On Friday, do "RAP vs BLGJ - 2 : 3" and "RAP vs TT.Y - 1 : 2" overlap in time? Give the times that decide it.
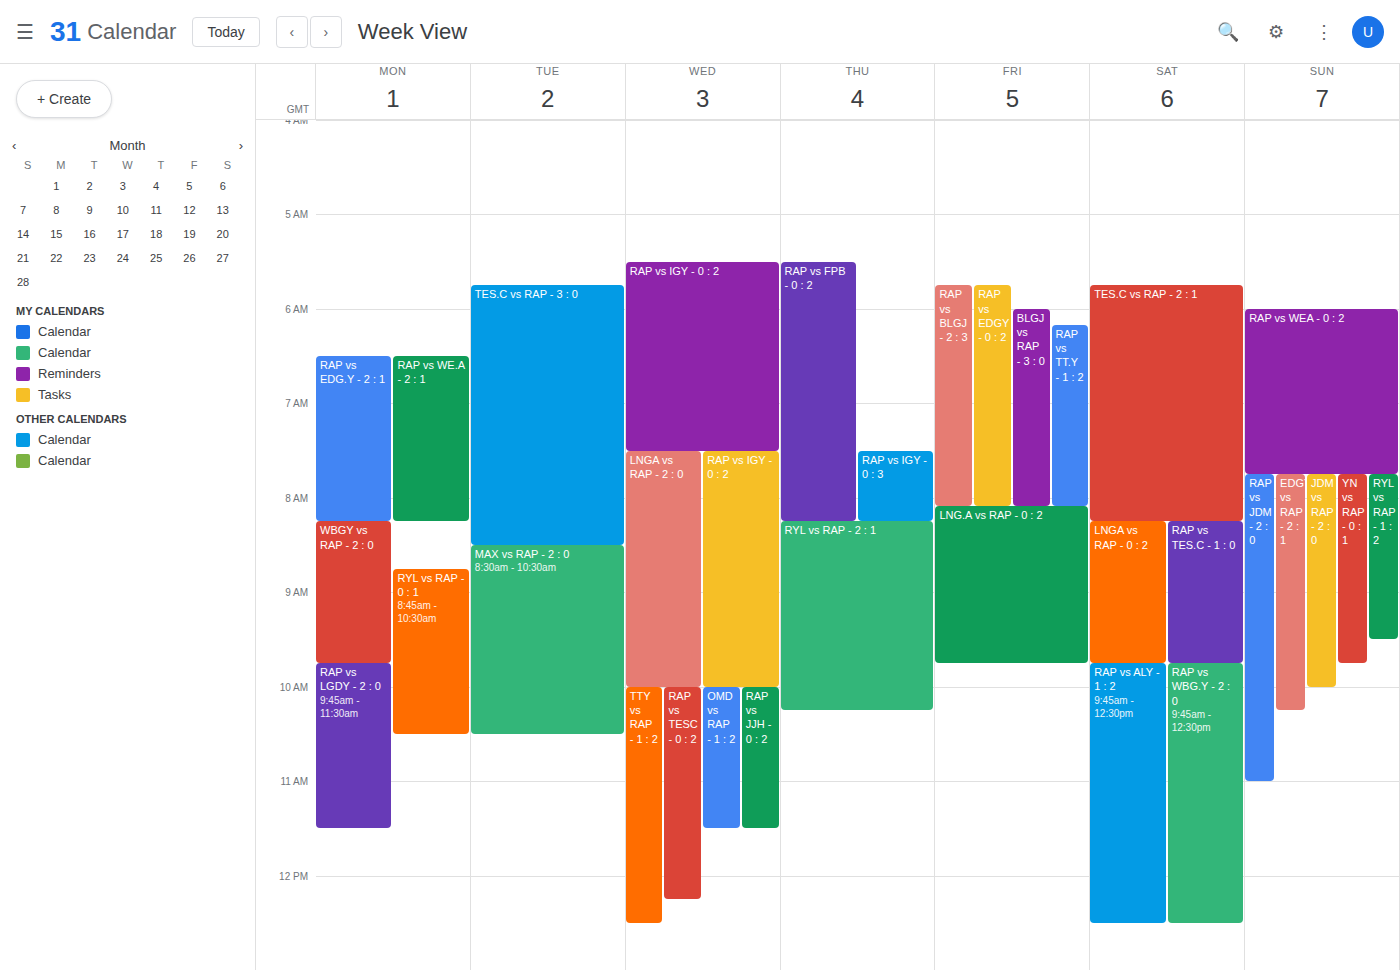
"RAP vs TT.Y - 1 : 2" starts at 6:10 AM, before "RAP vs BLGJ - 2 : 3" ends at 8:05 AM -- they overlap.